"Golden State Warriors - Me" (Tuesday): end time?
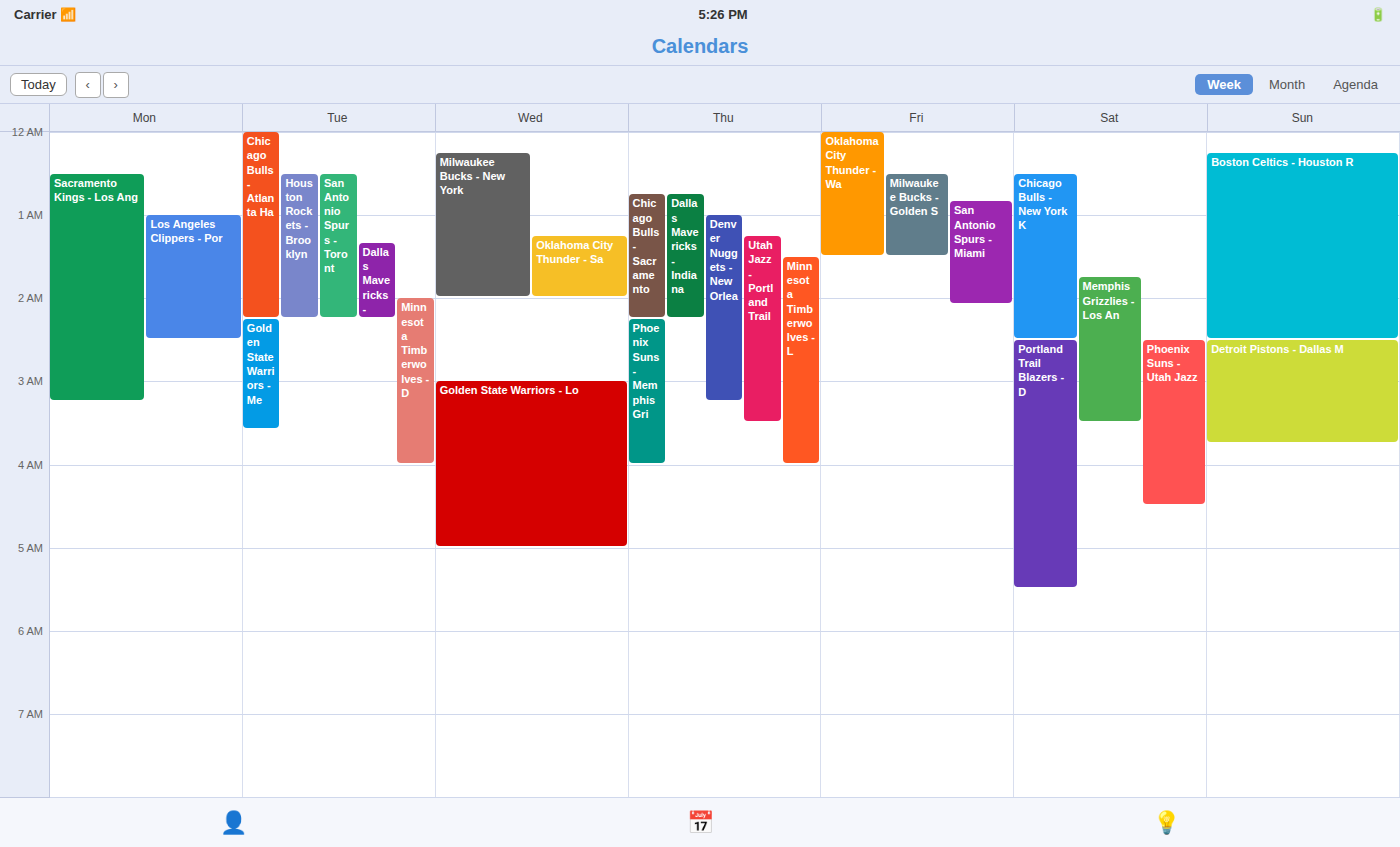
3:35 AM